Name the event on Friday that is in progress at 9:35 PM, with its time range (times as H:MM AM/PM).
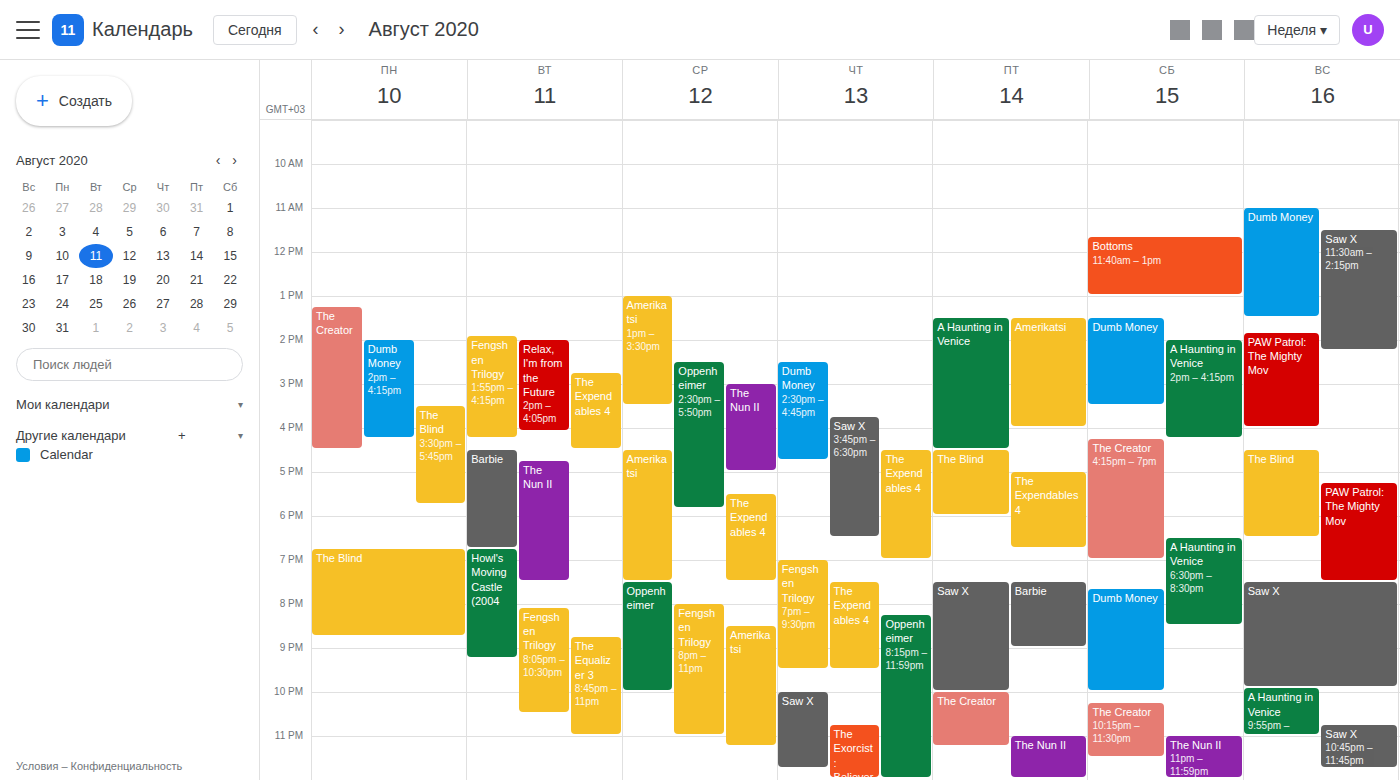
"Saw X", 7:30 PM to 10:00 PM